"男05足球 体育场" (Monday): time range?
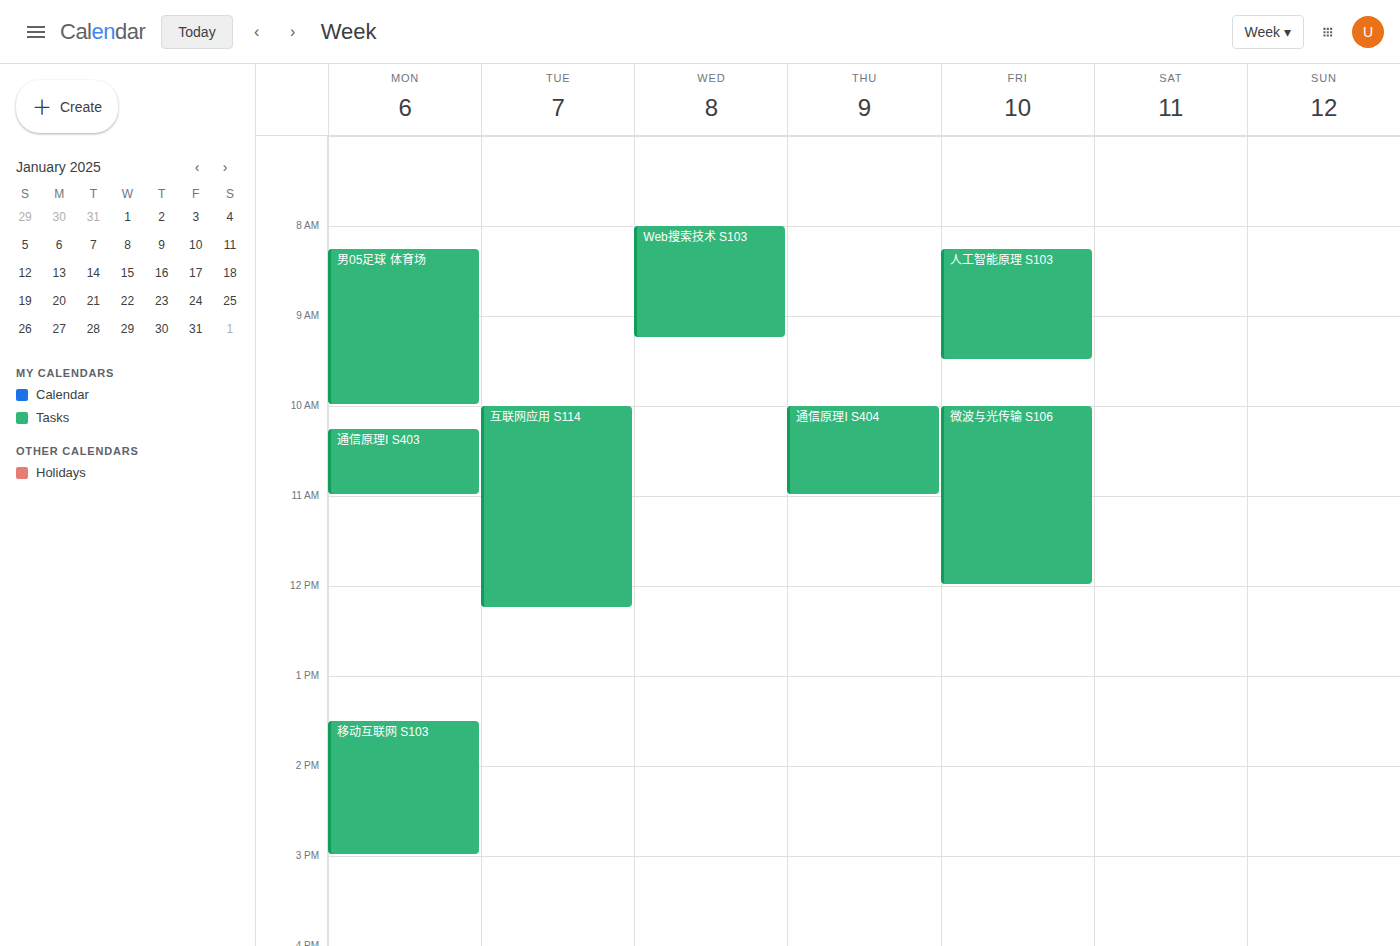
8:15 AM to 10:00 AM